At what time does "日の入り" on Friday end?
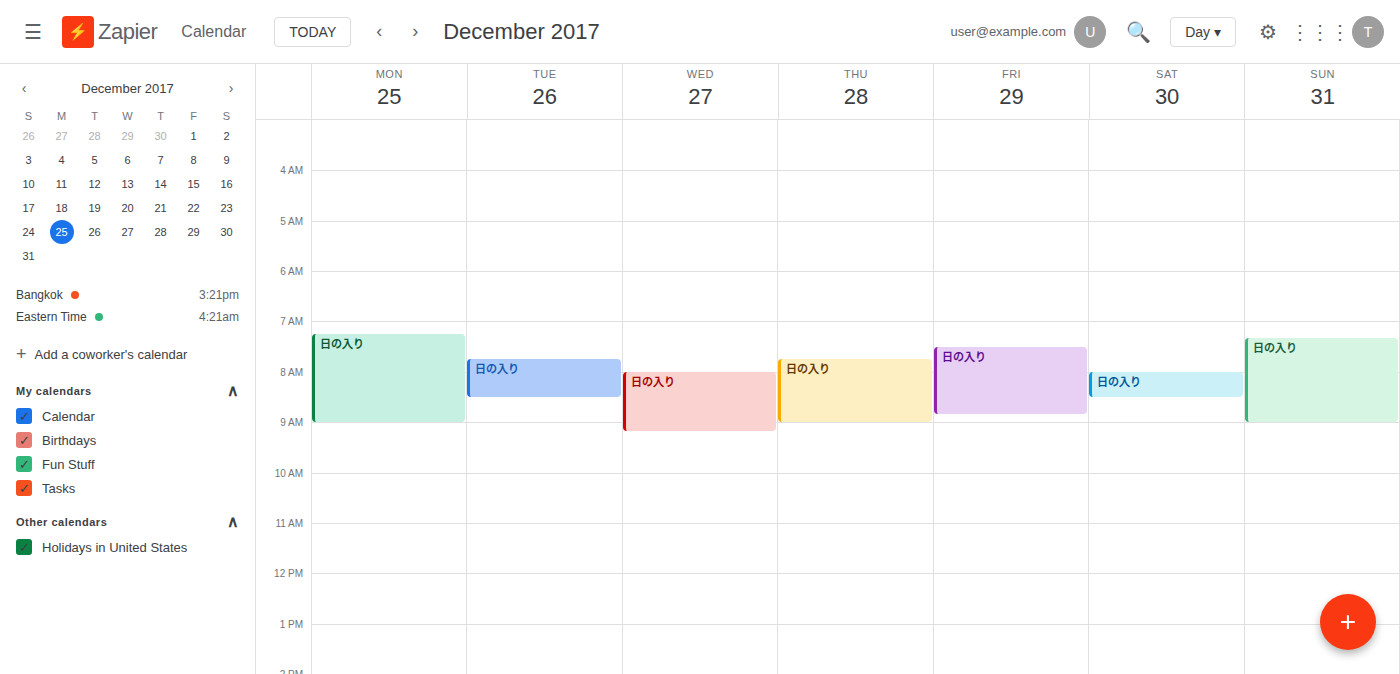
8:50 AM